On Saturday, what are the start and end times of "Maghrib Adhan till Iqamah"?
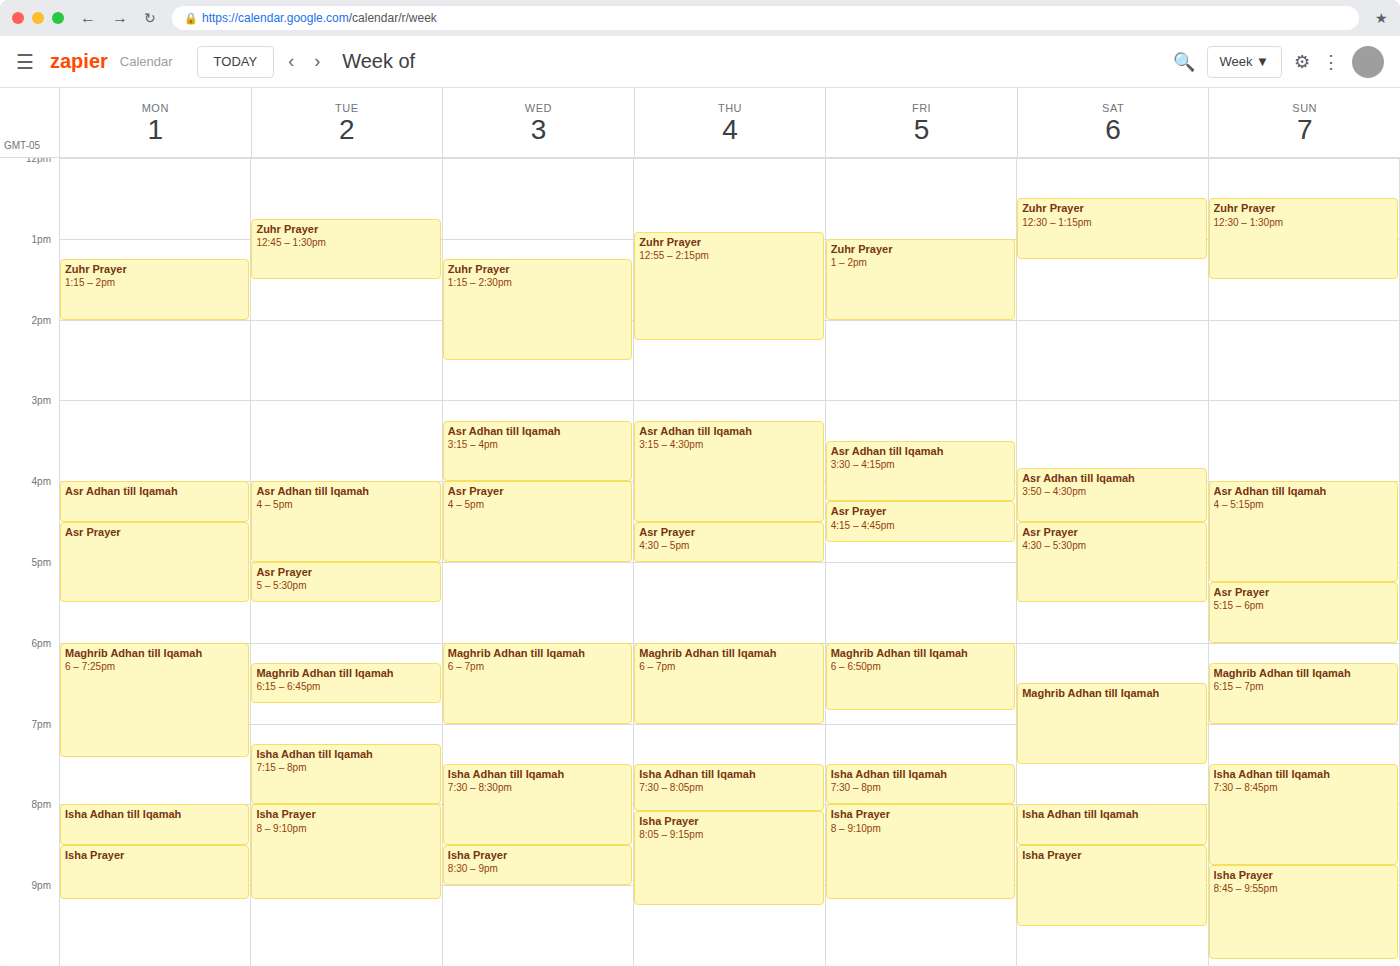
6:30 PM to 7:30 PM